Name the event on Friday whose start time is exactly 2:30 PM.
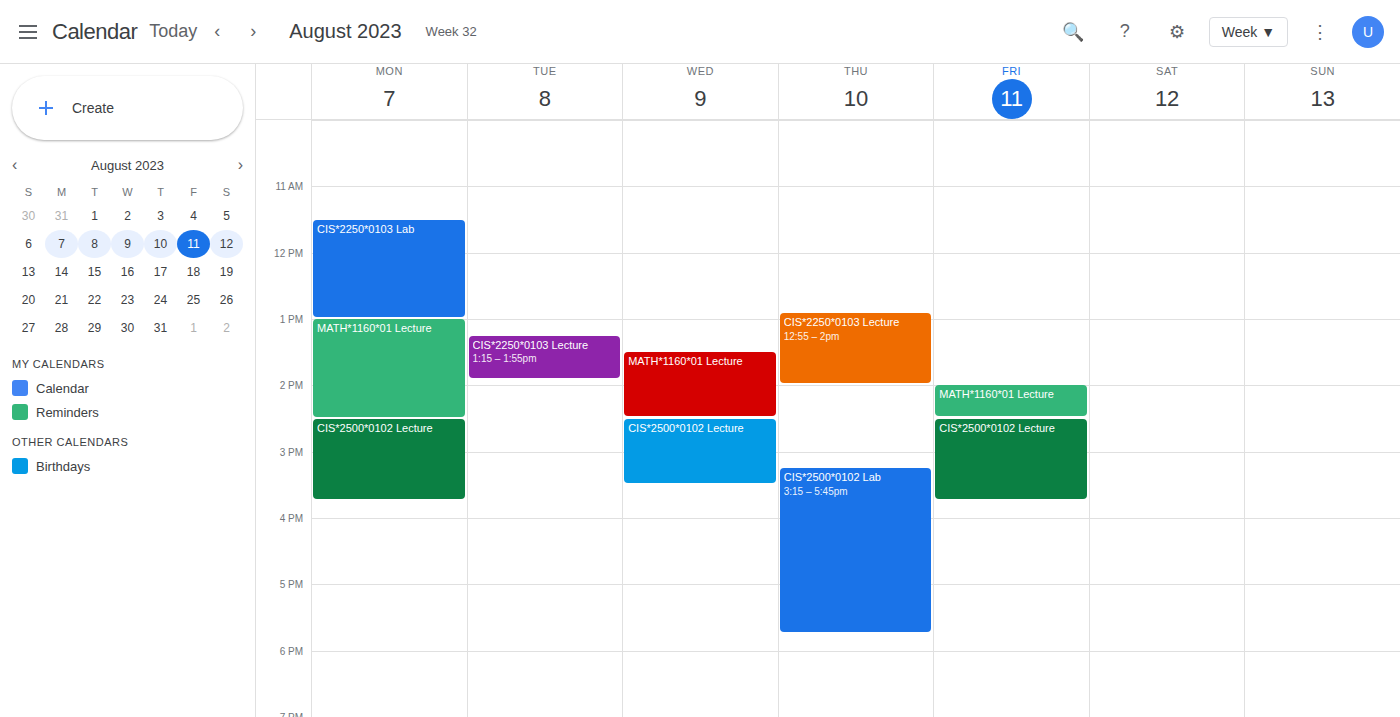
"CIS*2500*0102 Lecture"